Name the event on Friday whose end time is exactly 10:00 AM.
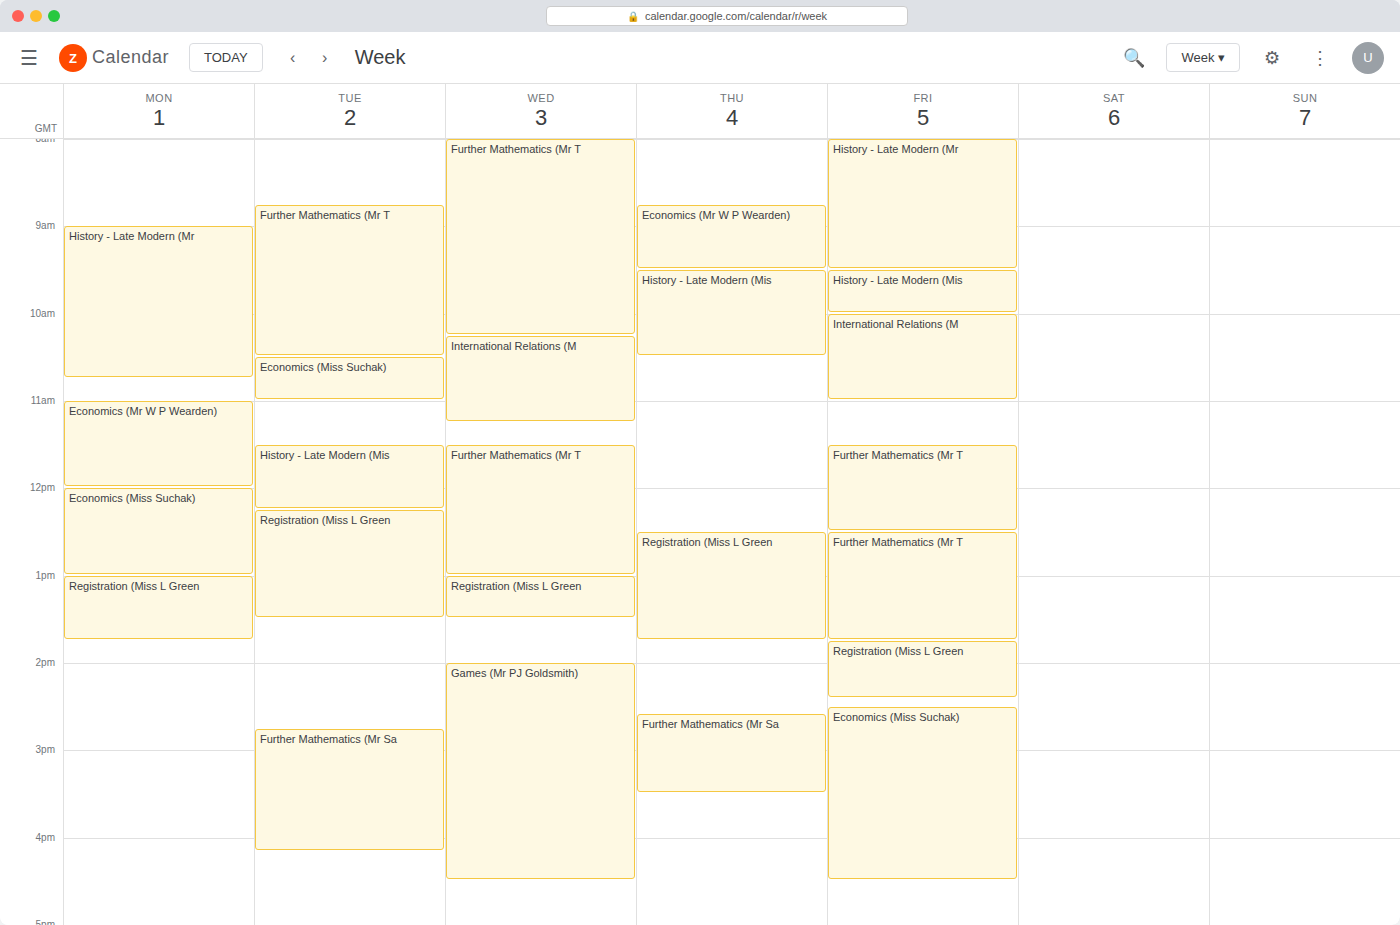
"History - Late Modern (Mis"